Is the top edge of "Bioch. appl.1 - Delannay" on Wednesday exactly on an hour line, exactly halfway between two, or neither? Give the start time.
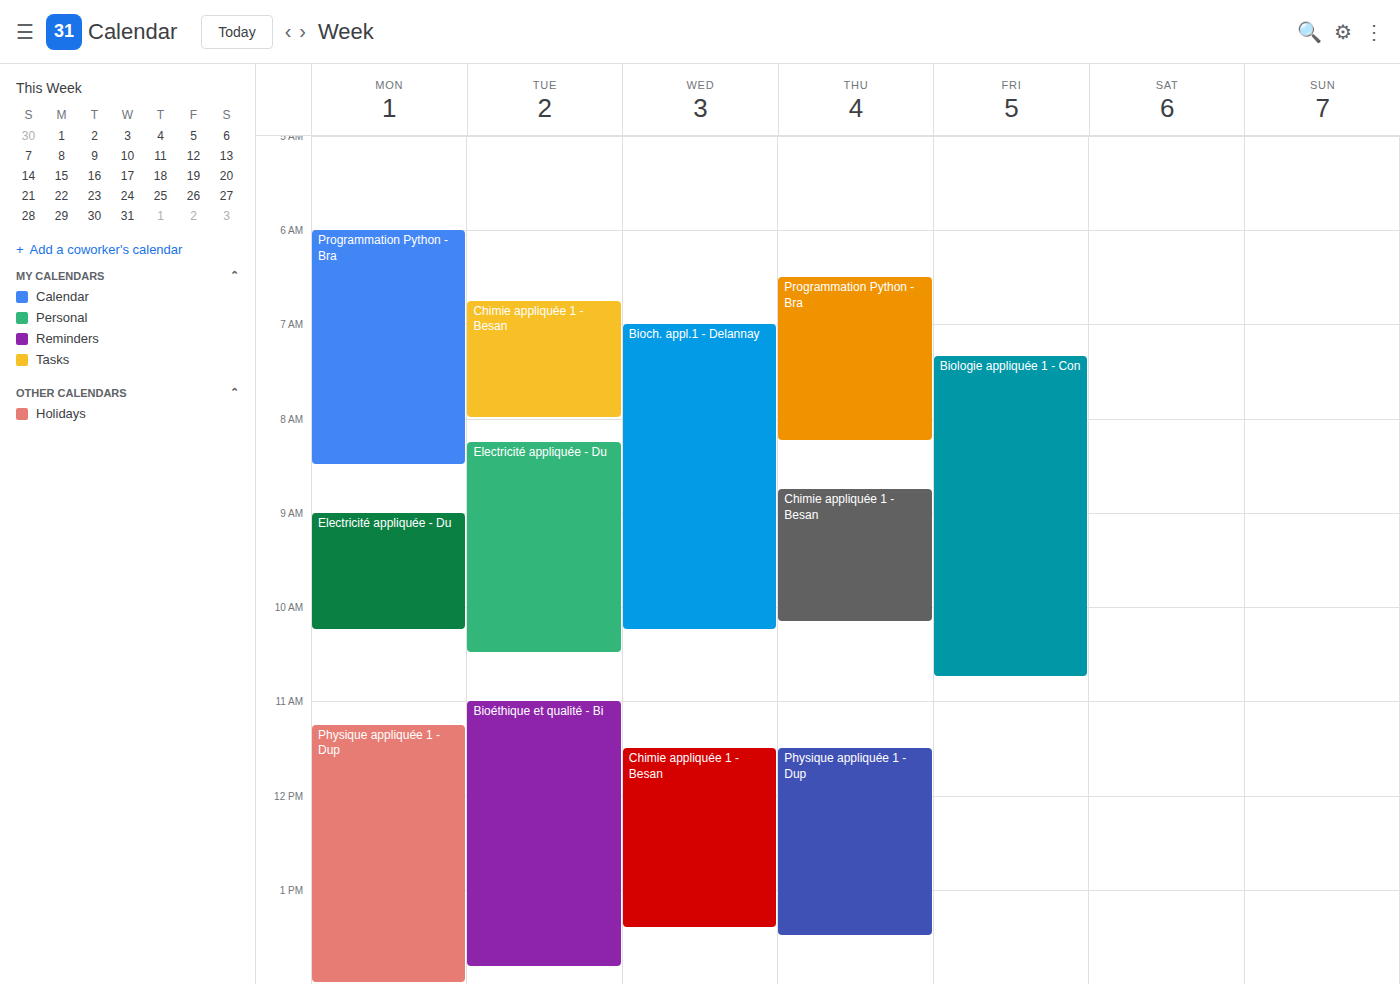
7:00 AM -- exactly on the 7 AM line.